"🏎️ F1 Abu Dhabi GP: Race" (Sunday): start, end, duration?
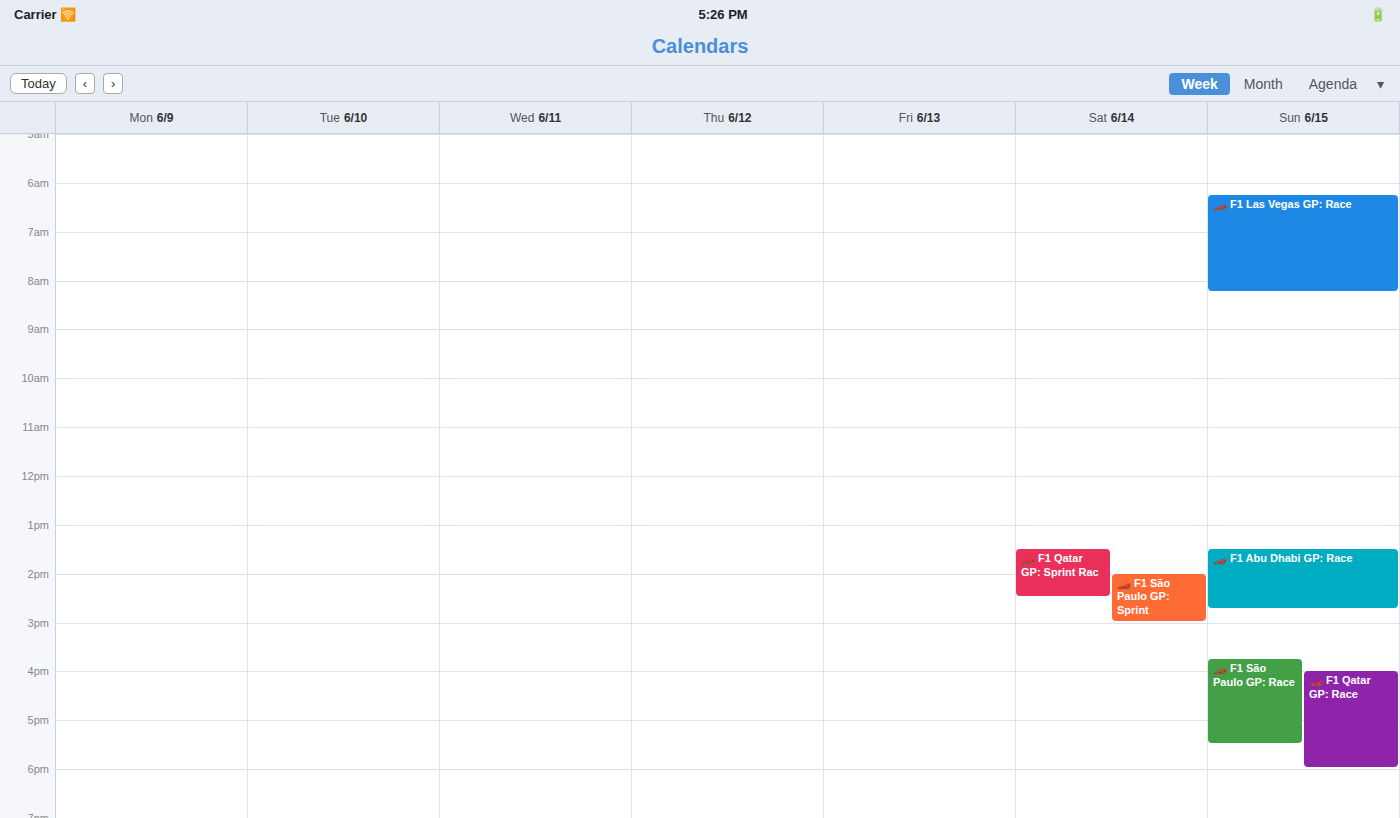
1:30 PM to 2:45 PM, 1 hour 15 minutes